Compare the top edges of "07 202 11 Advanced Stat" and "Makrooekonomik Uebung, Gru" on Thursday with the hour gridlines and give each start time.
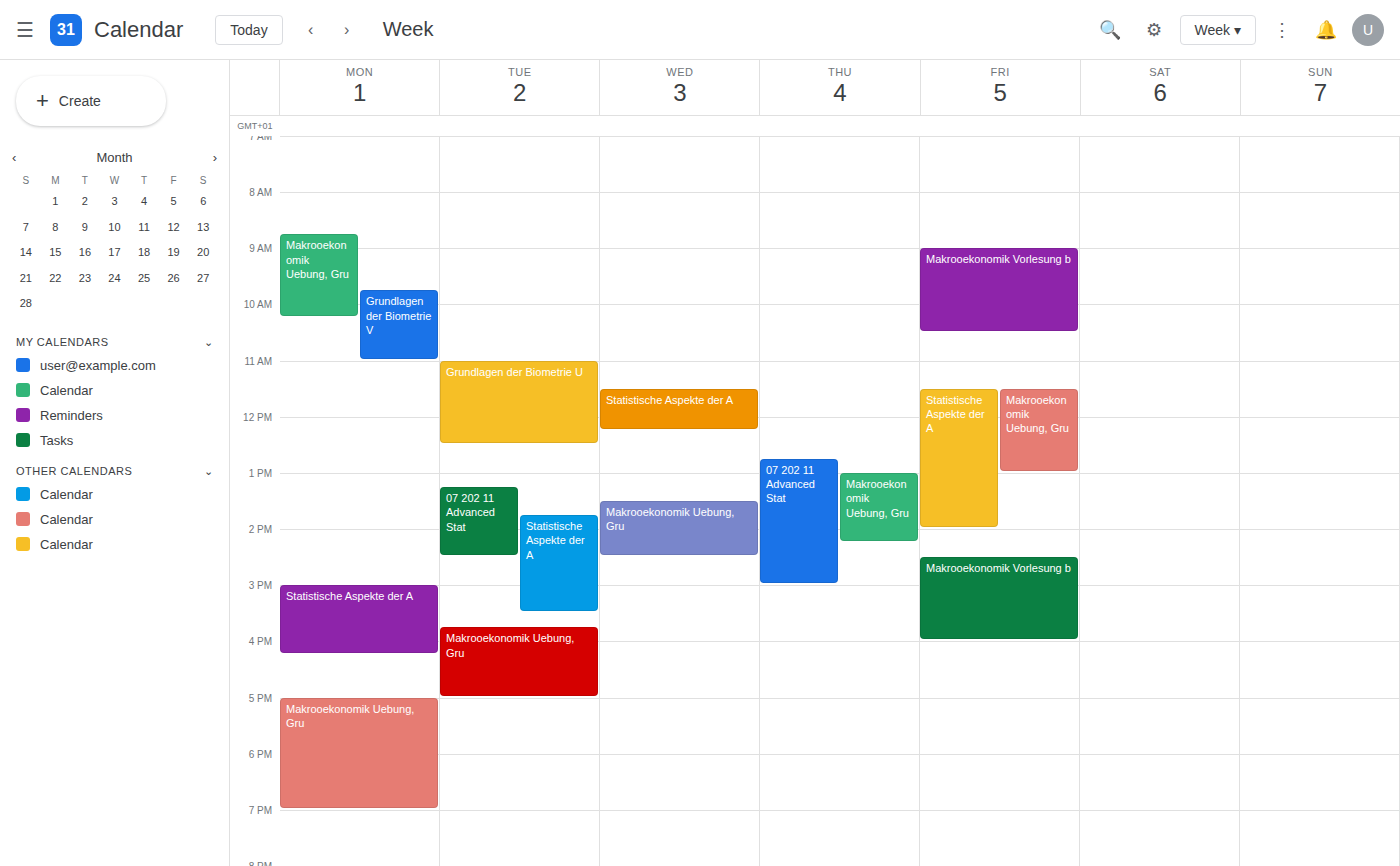
"07 202 11 Advanced Stat": 12:45 PM, neither: three quarters of the way from the 12 PM line to the 1 PM line. "Makrooekonomik Uebung, Gru": 1:00 PM, exactly on the 1 PM line.